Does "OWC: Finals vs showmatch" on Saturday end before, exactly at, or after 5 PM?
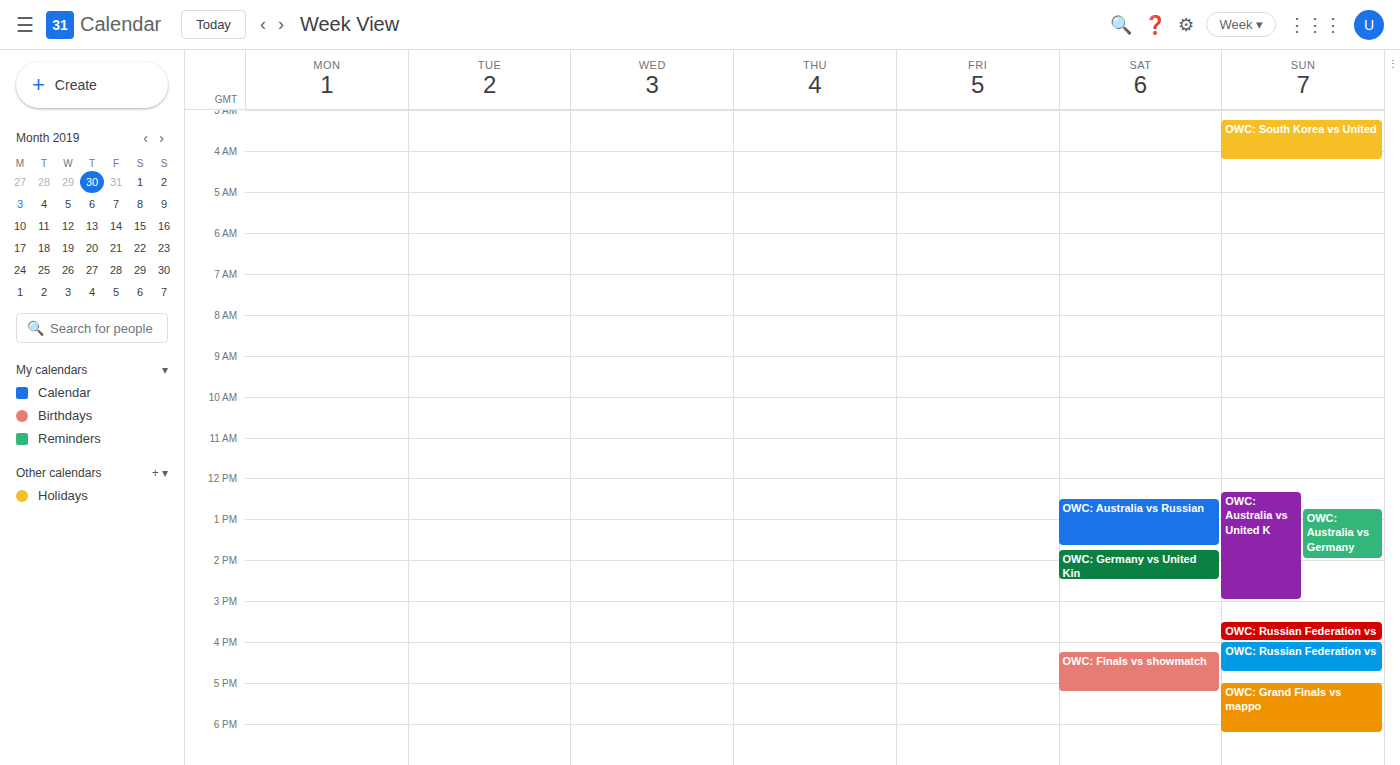
5:15 PM -- after 5 PM, 15 minutes below the 5 PM line.